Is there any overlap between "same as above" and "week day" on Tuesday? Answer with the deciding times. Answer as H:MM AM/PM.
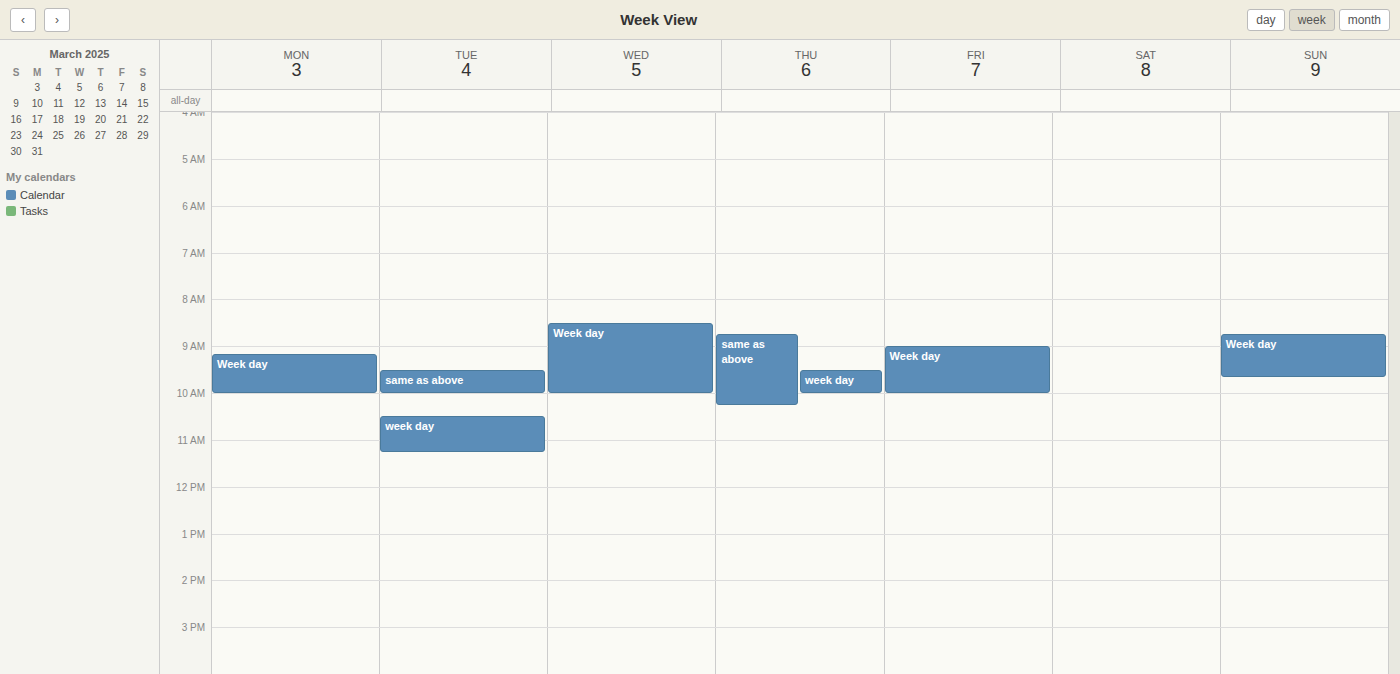
"same as above" ends at 10:00 AM and "week day" starts at 10:30 AM -- no overlap.